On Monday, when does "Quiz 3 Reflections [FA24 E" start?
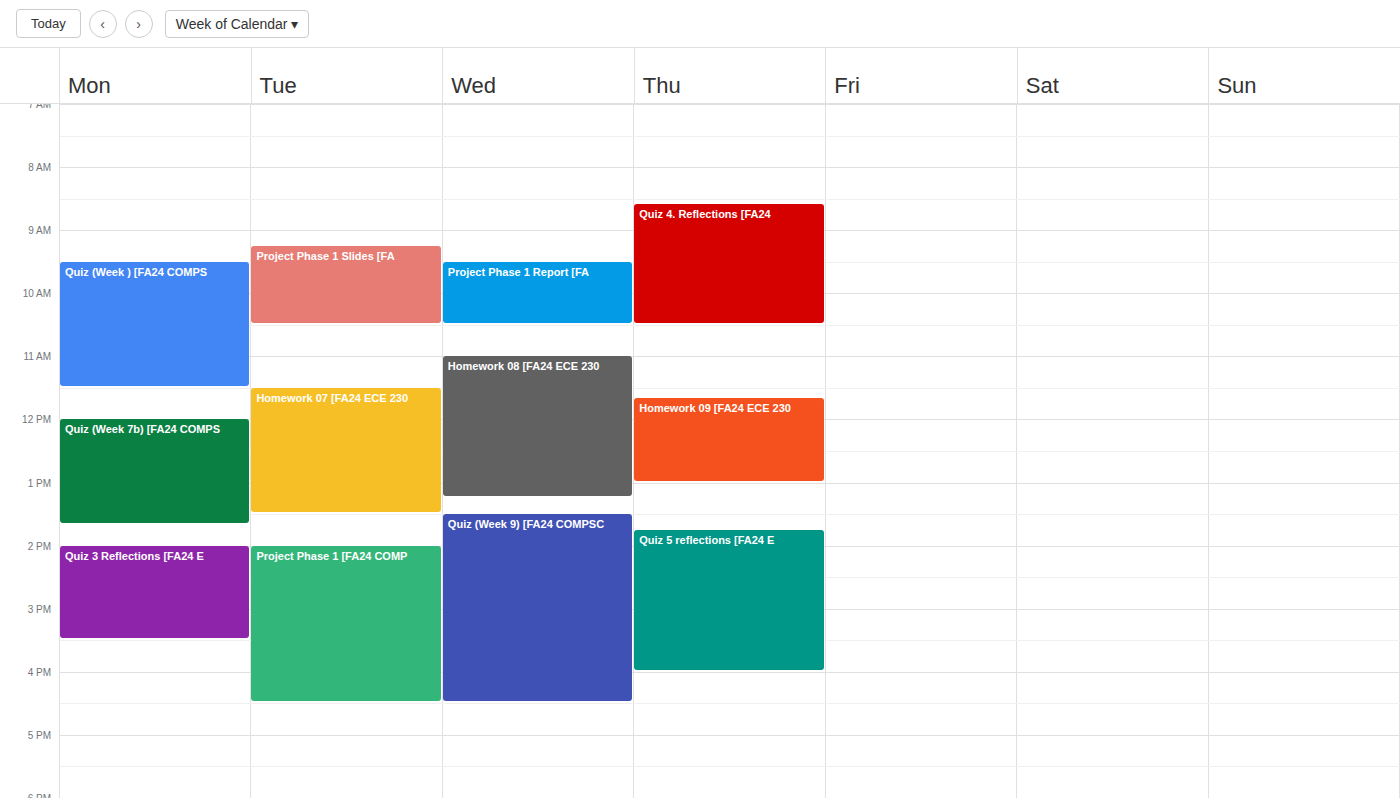
2:00 PM